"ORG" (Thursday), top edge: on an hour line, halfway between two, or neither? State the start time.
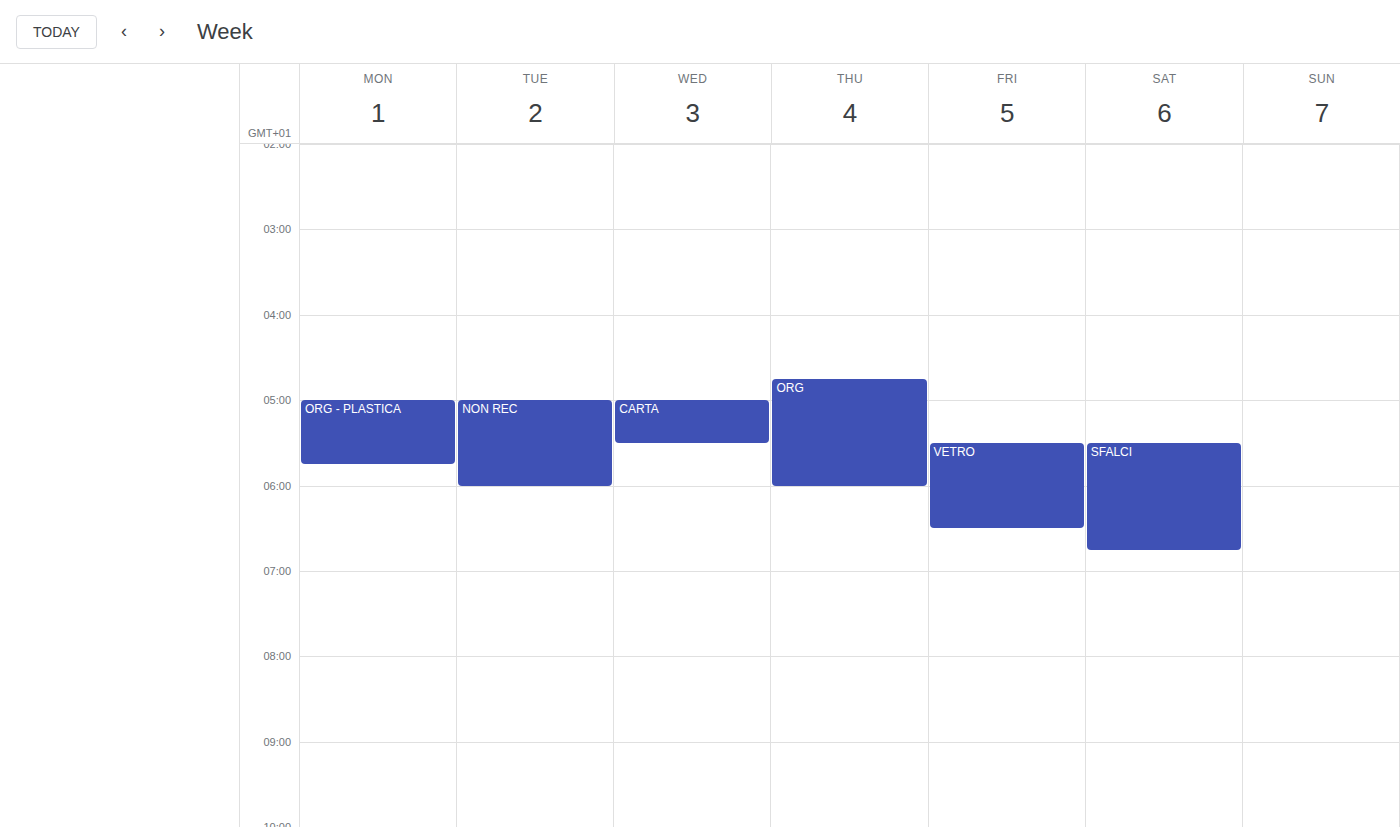
4:45 AM -- neither: three quarters of the way from the 4 AM line to the 5 AM line.